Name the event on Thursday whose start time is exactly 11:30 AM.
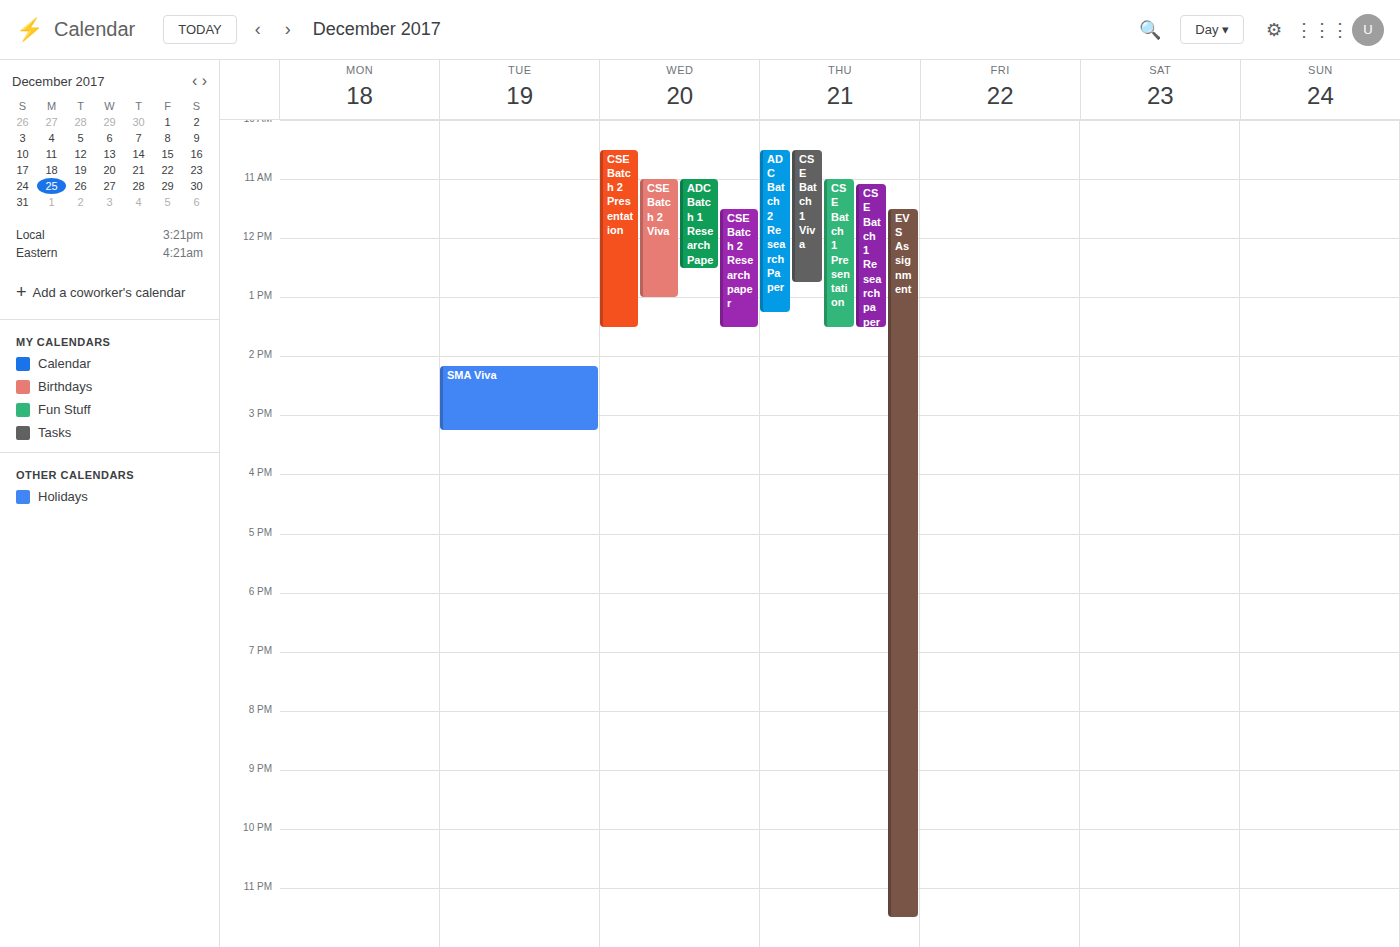
"EVS Assignment"